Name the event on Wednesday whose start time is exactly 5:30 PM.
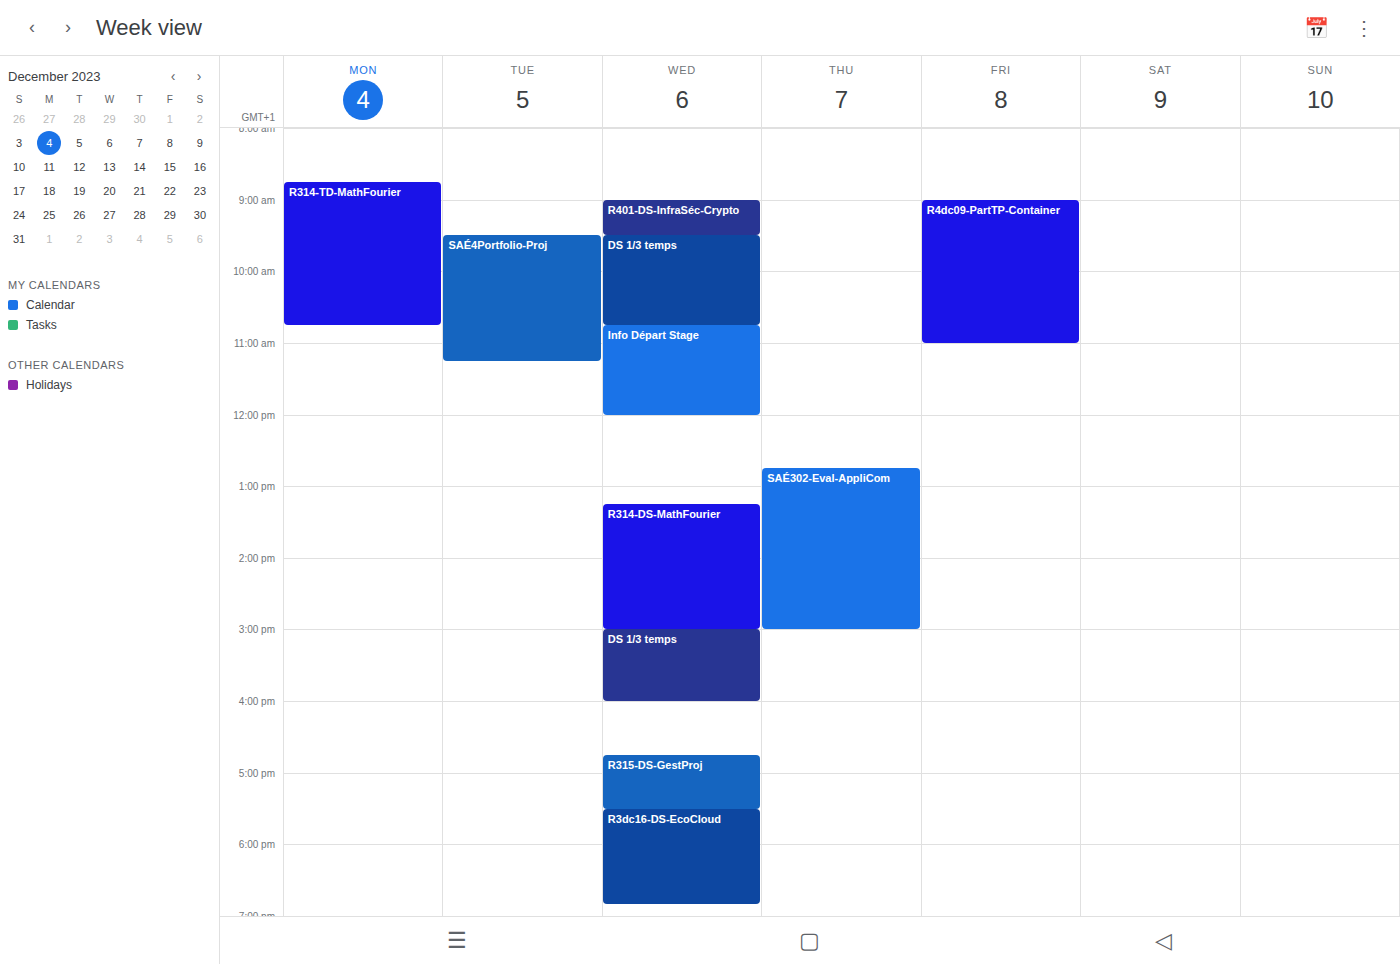
"R3dc16-DS-EcoCloud"